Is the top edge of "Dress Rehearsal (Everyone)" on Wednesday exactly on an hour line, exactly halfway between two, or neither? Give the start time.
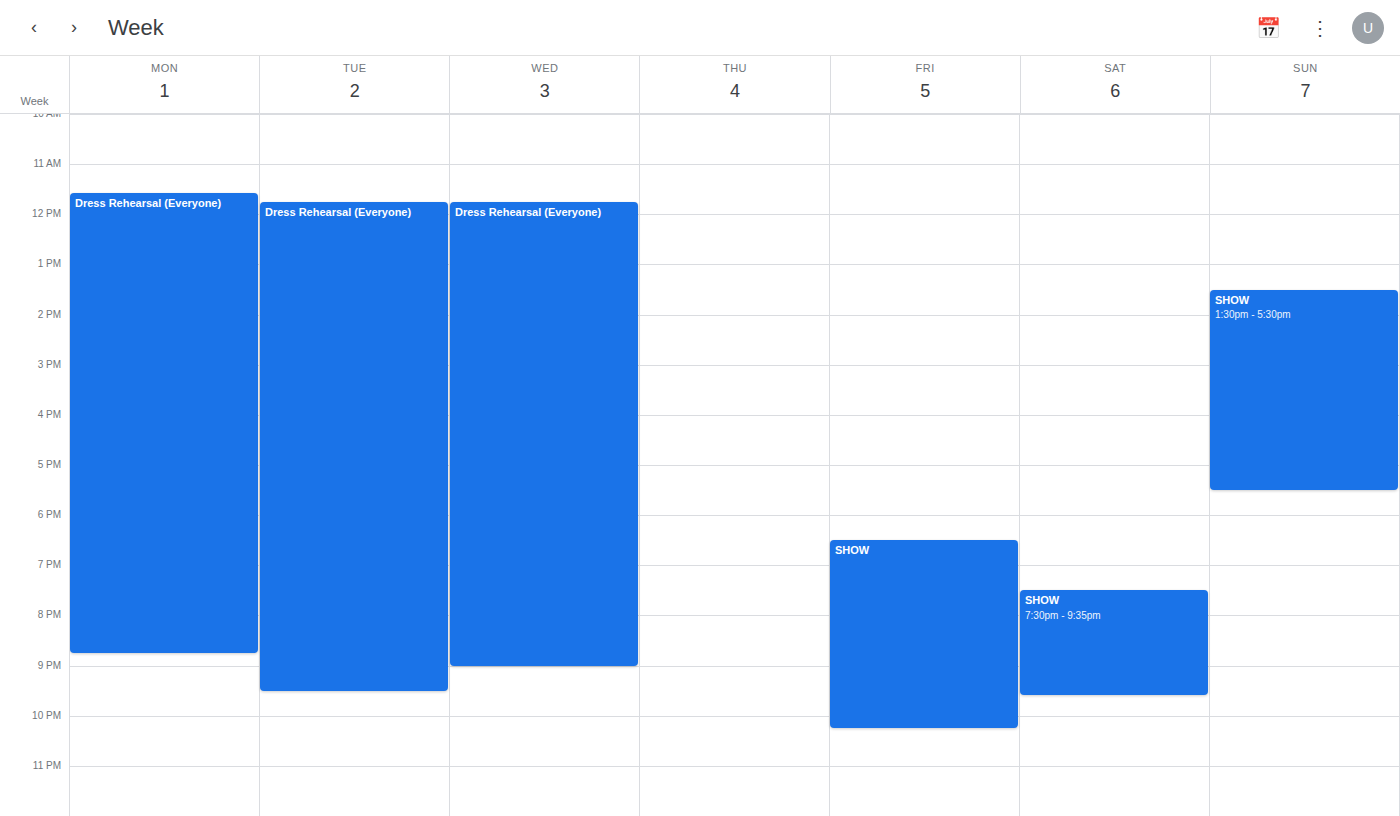
11:45 AM -- neither: three quarters of the way from the 11 AM line to the 12 PM line.